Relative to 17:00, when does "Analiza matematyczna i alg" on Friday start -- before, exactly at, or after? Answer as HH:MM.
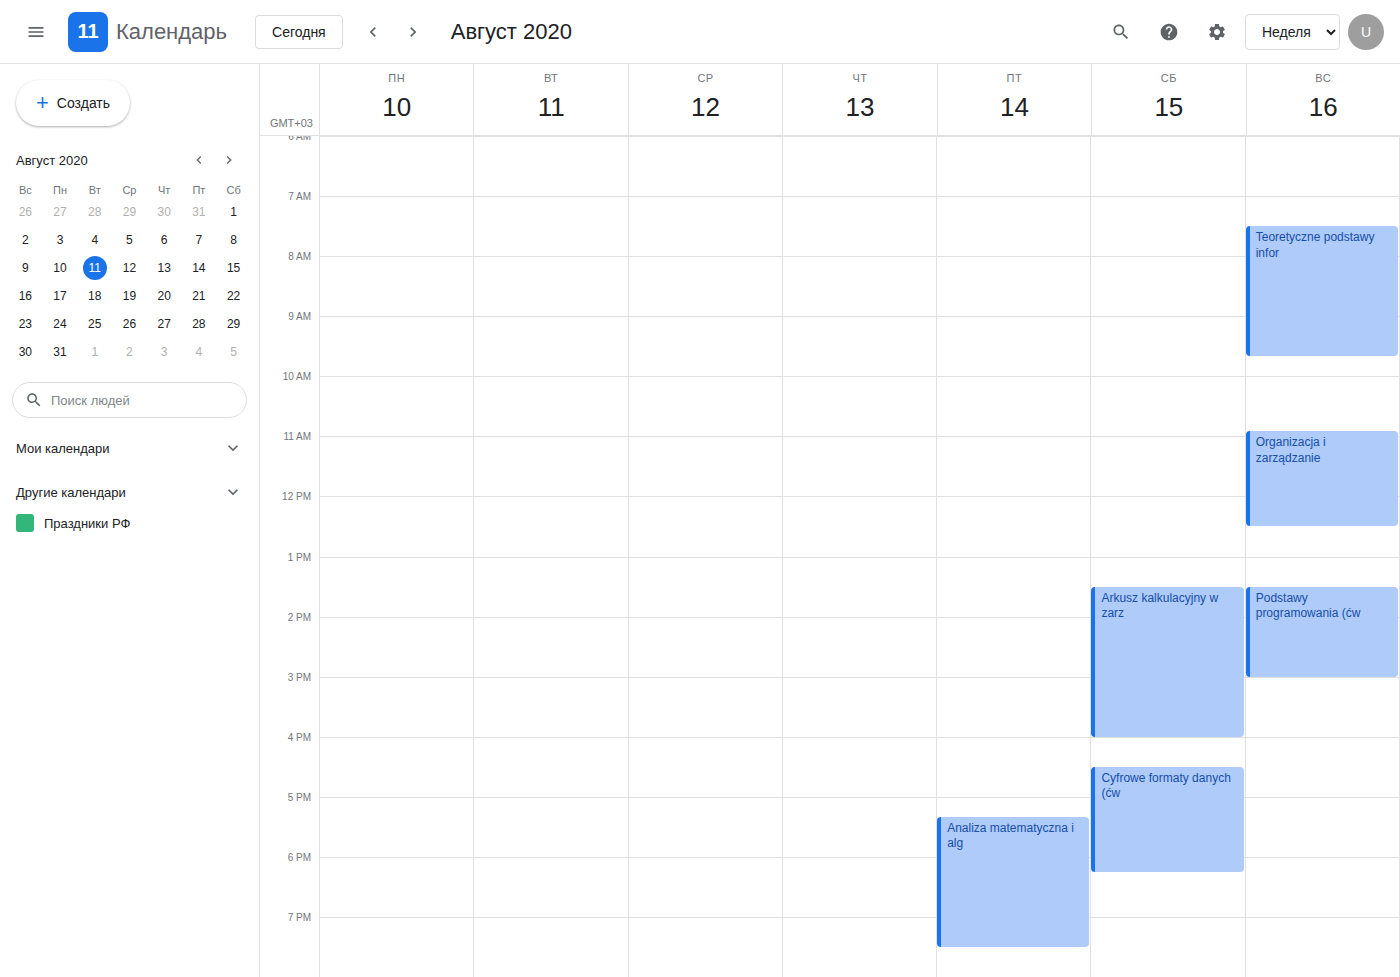
17:20 -- after 17:00, 20 minutes below the 17:00 line.